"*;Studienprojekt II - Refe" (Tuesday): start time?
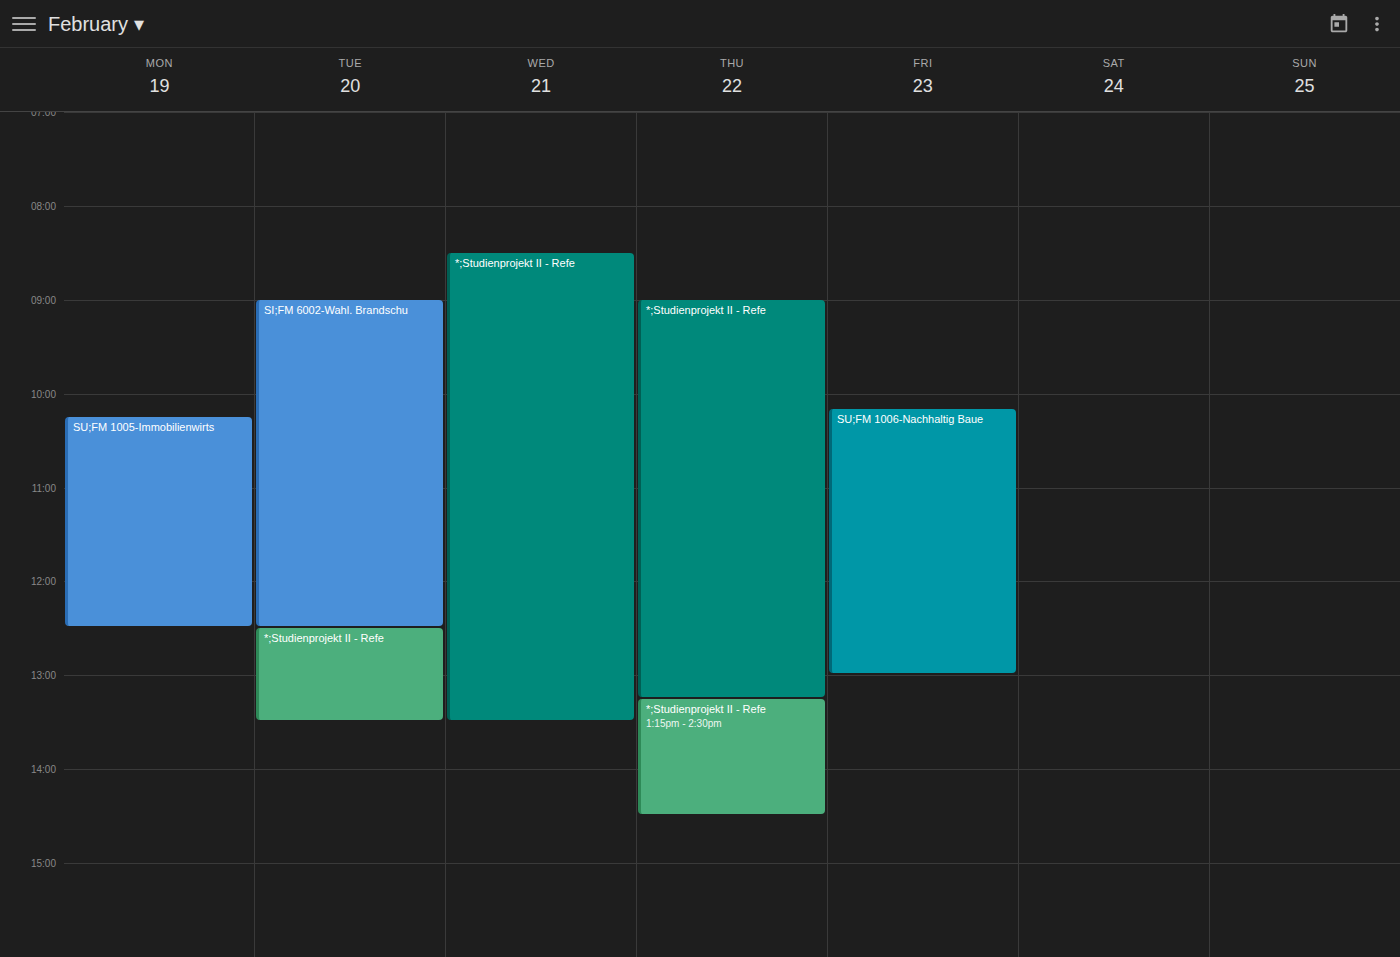
12:30 PM